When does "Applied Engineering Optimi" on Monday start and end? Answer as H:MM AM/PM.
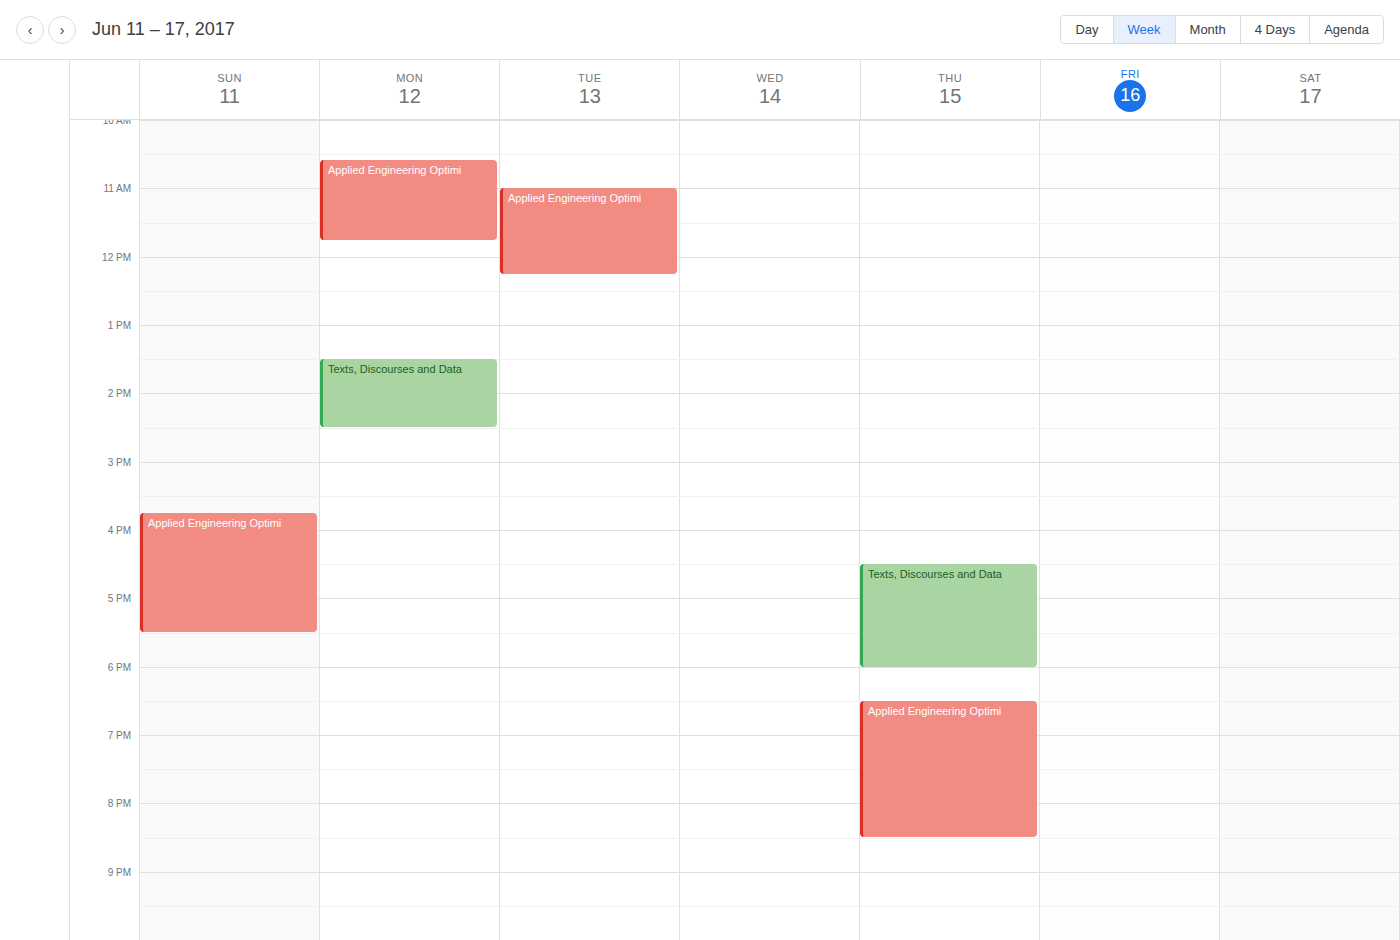
10:35 AM to 11:45 AM